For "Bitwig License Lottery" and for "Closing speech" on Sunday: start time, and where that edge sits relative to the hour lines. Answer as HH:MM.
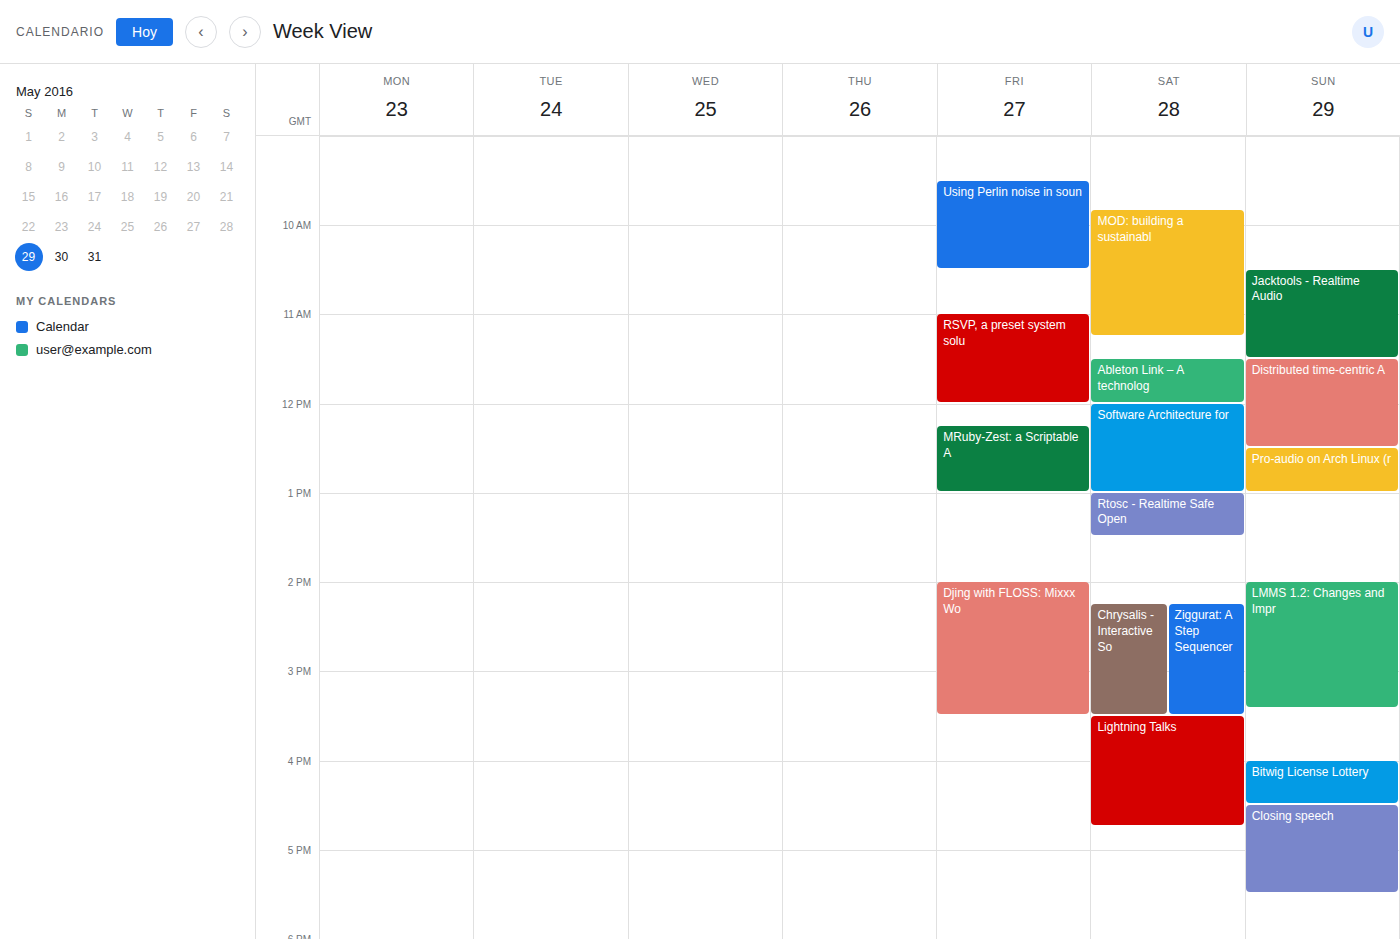
"Bitwig License Lottery": 16:00, exactly on the 16:00 line. "Closing speech": 16:30, halfway between the 16:00 and 17:00 lines.